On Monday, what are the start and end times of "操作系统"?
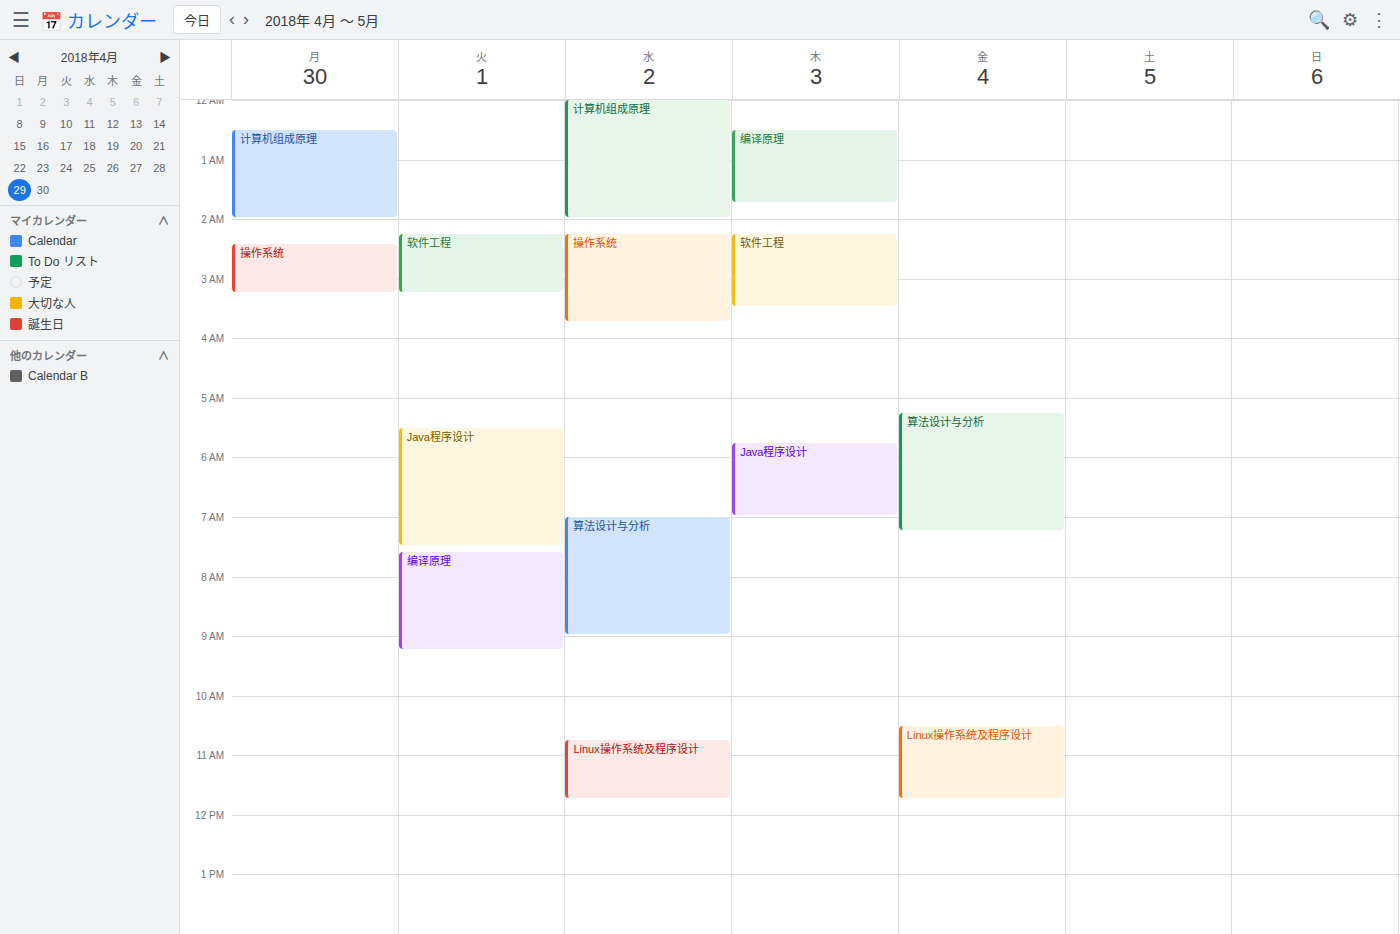
2:25 AM to 3:15 AM